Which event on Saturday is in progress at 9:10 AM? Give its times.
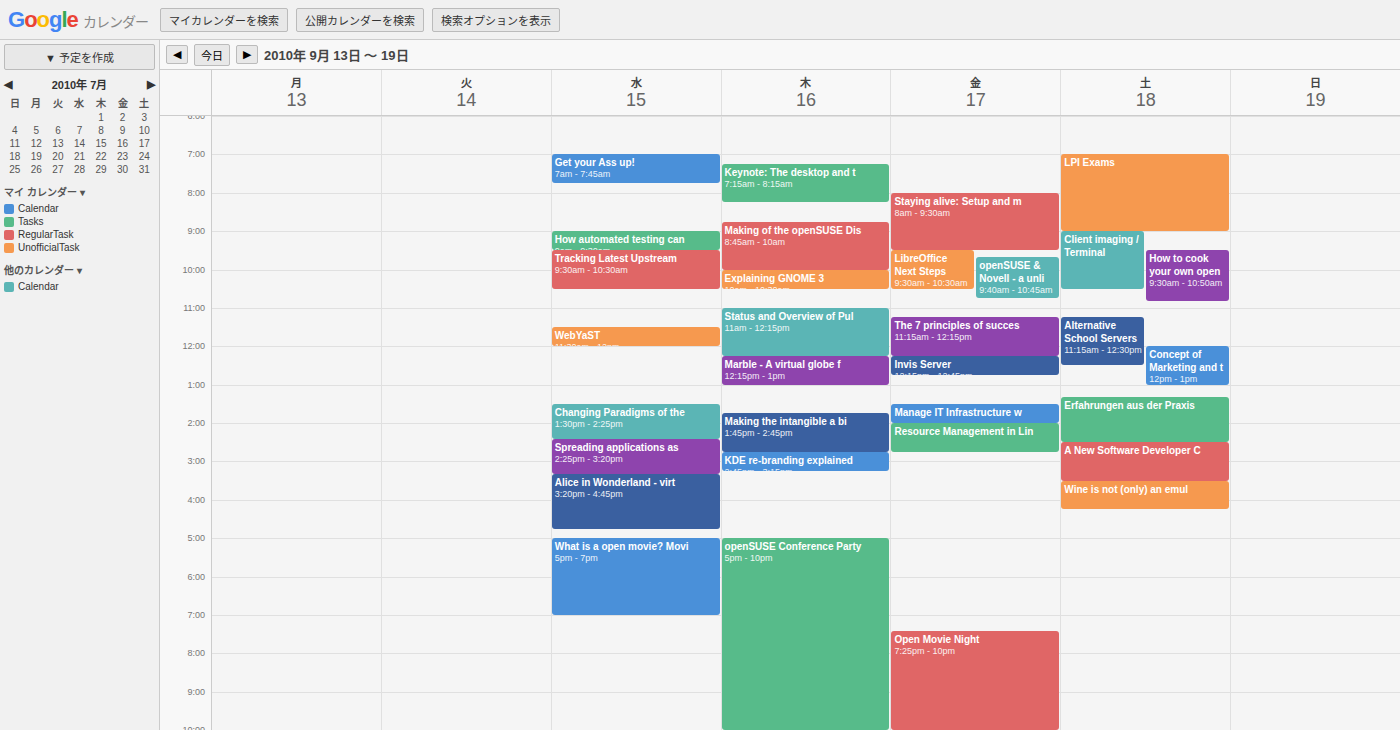
"Client imaging / Terminal", 9:00 AM to 10:30 AM